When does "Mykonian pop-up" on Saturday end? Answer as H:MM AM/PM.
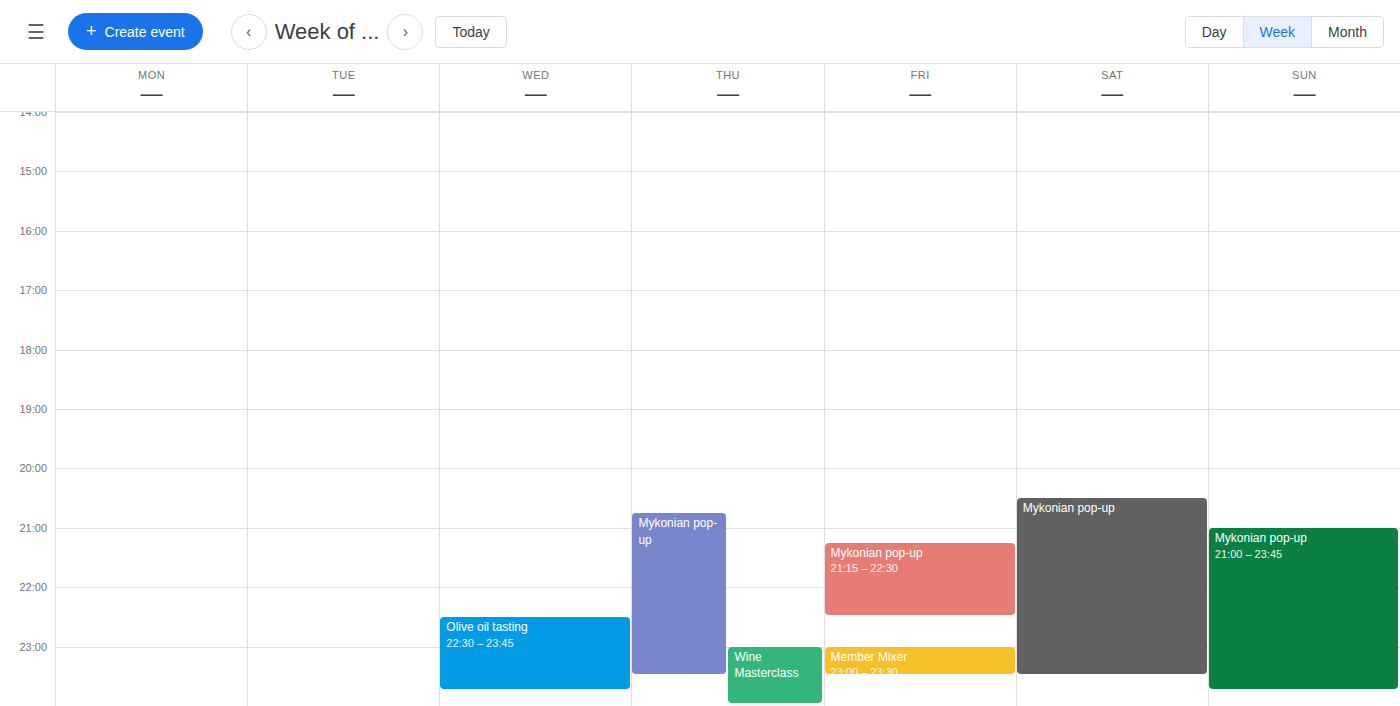
11:30 PM